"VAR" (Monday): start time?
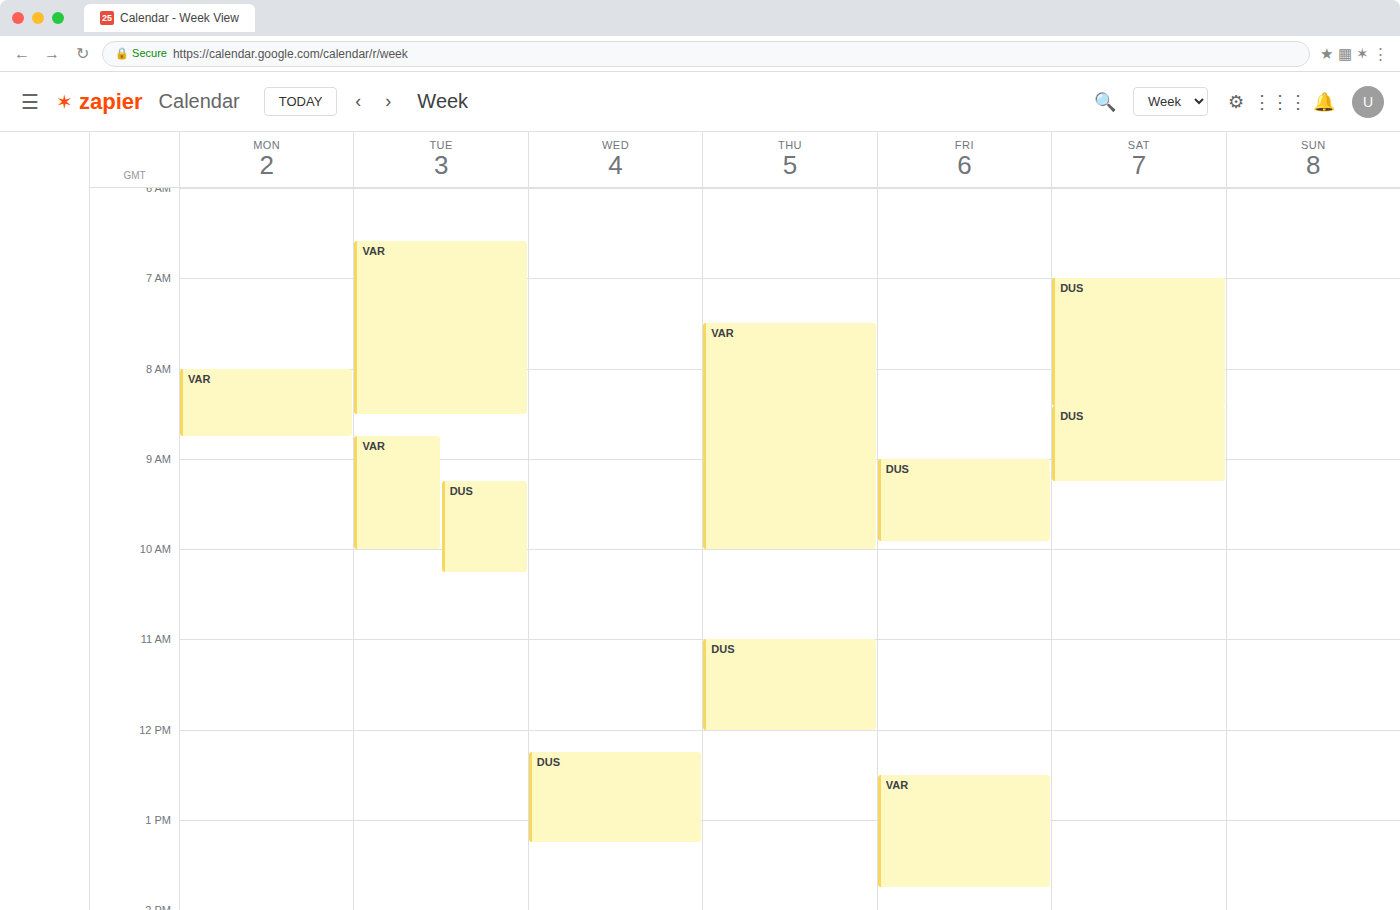
8:00 AM